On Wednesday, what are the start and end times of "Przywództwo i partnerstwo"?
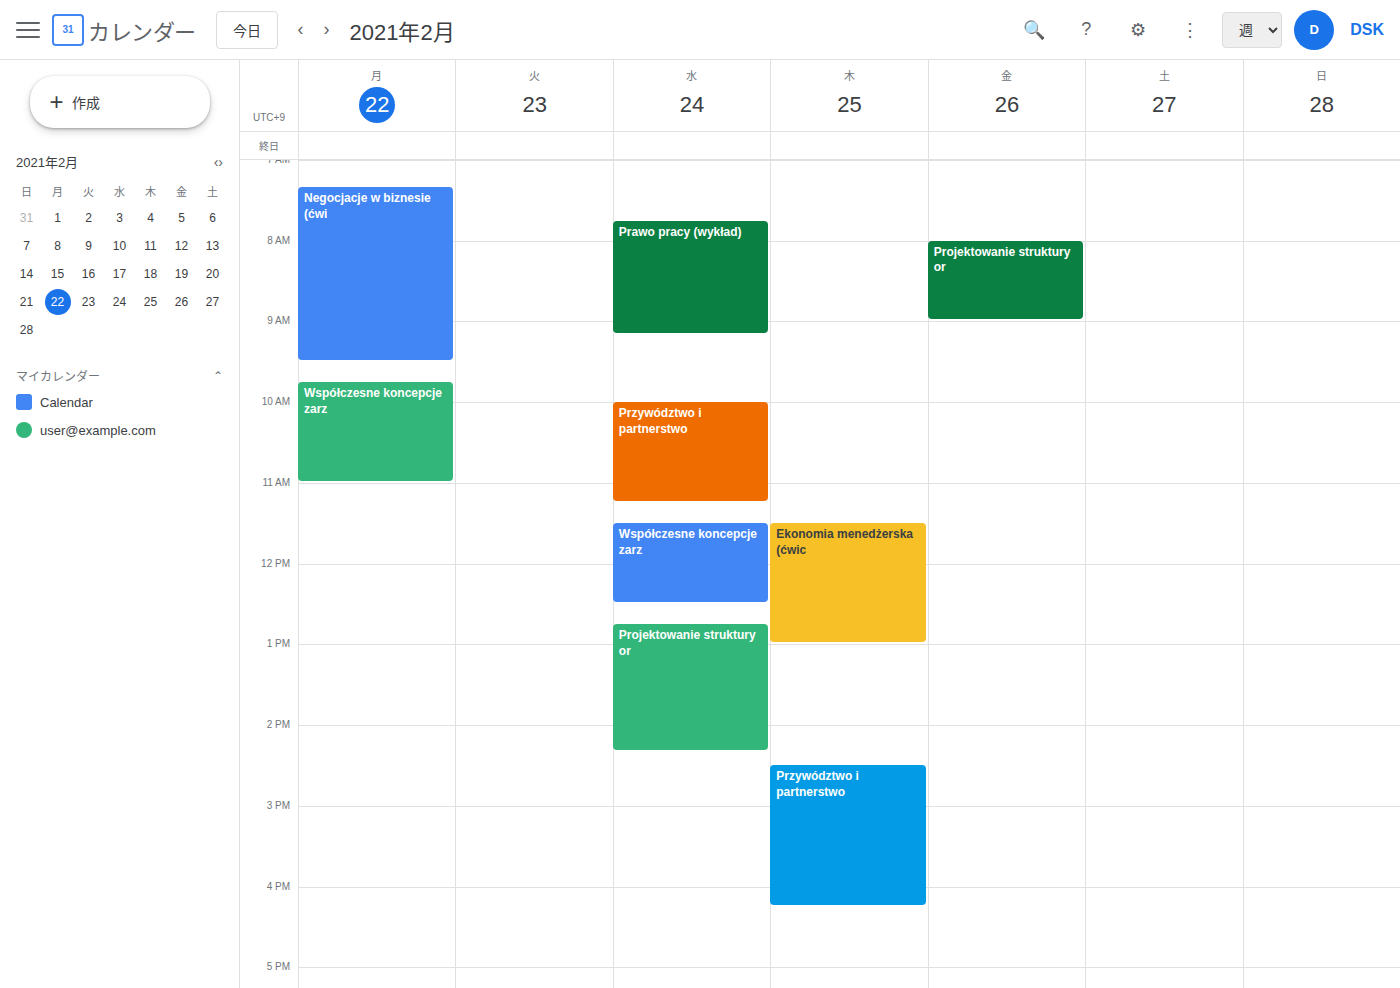
10:00 AM to 11:15 AM